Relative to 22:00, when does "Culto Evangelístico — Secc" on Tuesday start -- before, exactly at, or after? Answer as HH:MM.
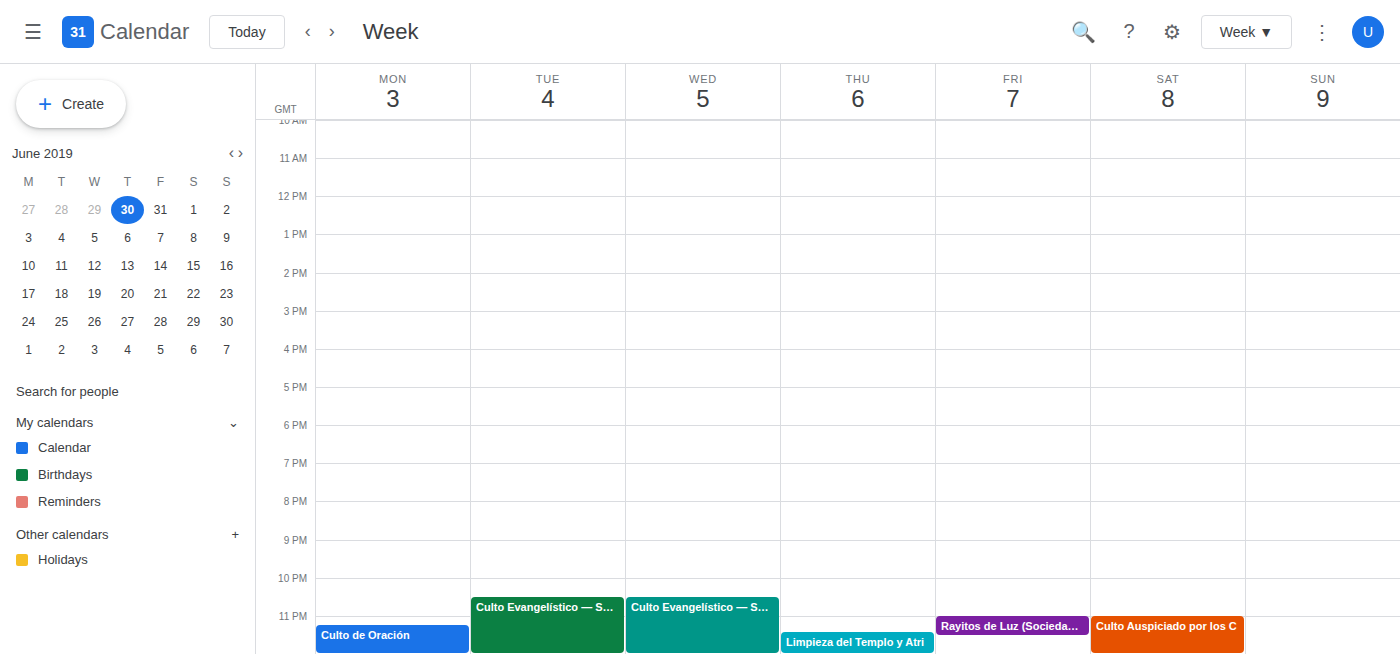
22:30 -- after 22:00, 30 minutes below the 22:00 line.